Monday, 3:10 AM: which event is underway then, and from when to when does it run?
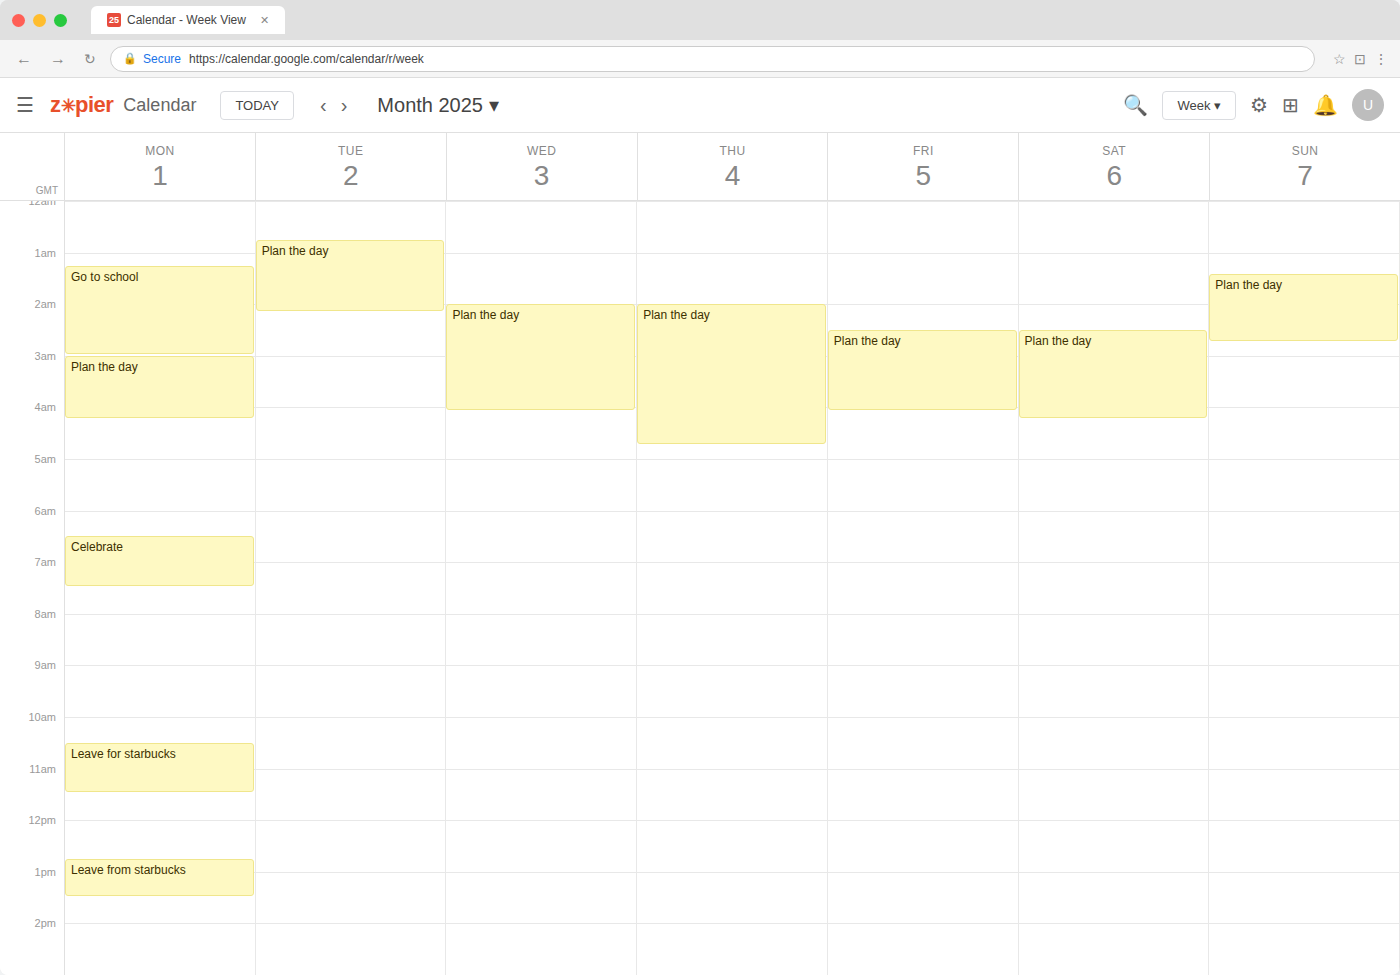
"Plan the day", 3:00 AM to 4:15 AM